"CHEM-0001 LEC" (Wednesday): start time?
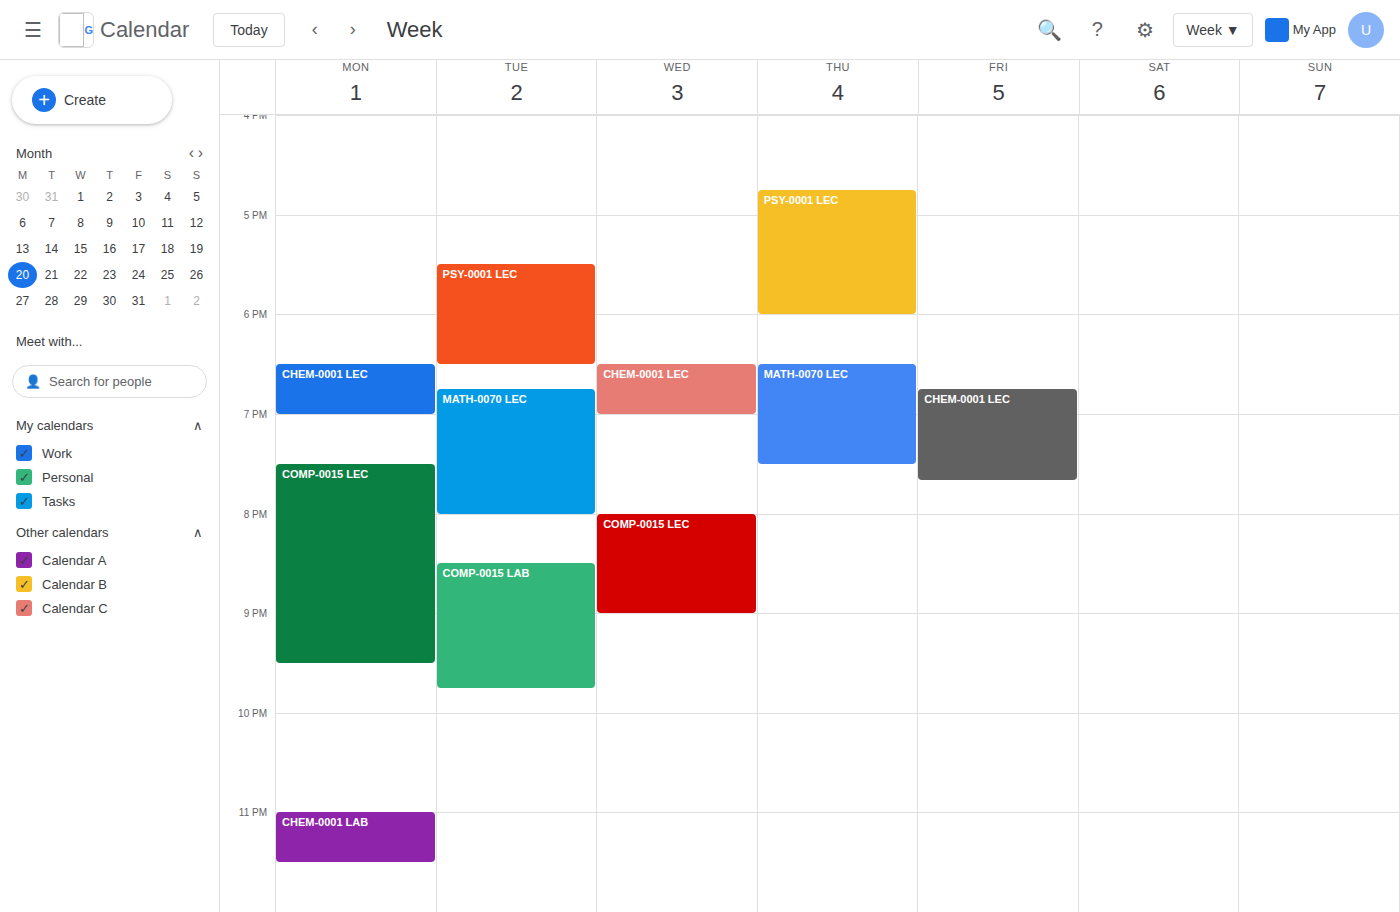
18:30